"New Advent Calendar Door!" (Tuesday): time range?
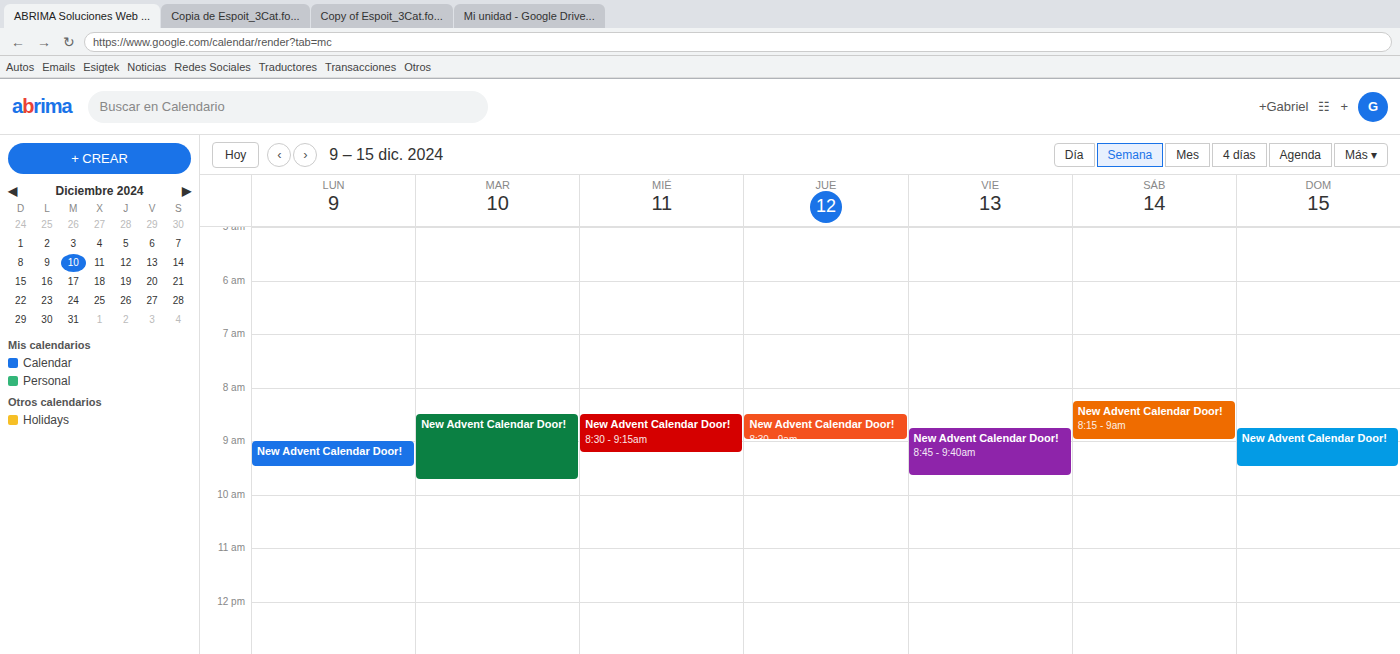
8:30 AM to 9:45 AM